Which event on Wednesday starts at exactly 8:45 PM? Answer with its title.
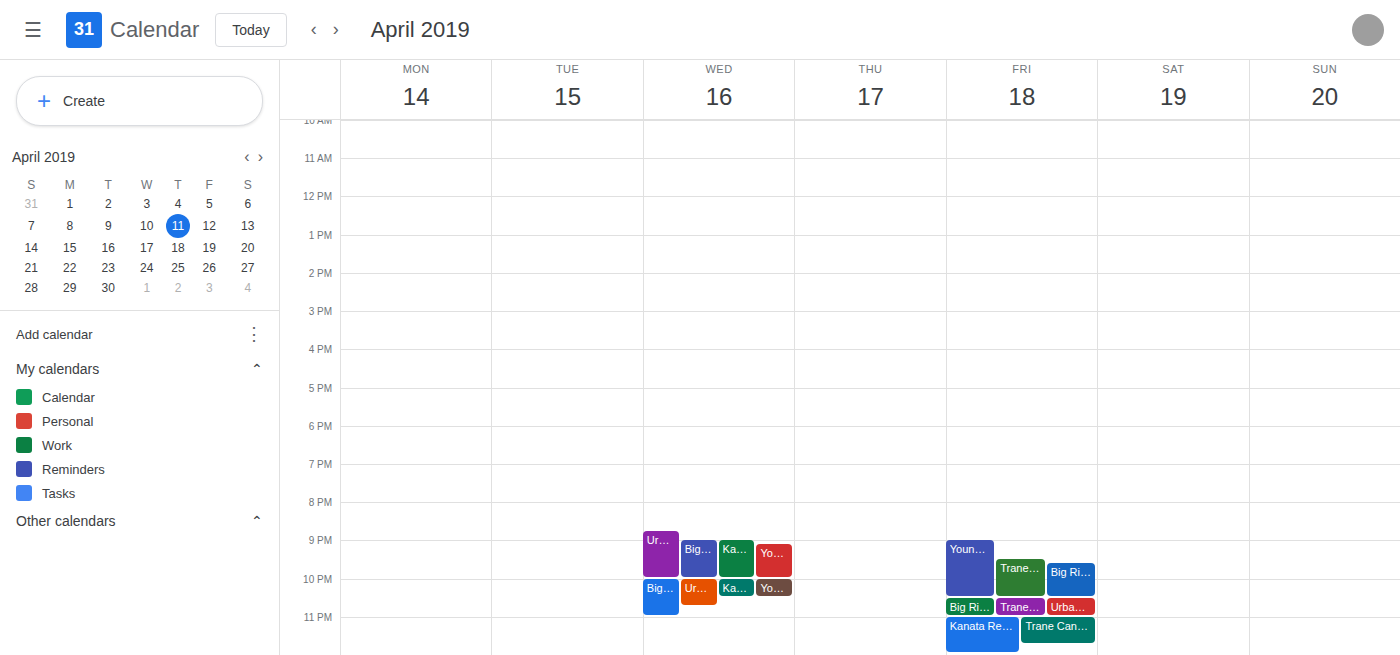
"Urban Stone Surfaces at 9"